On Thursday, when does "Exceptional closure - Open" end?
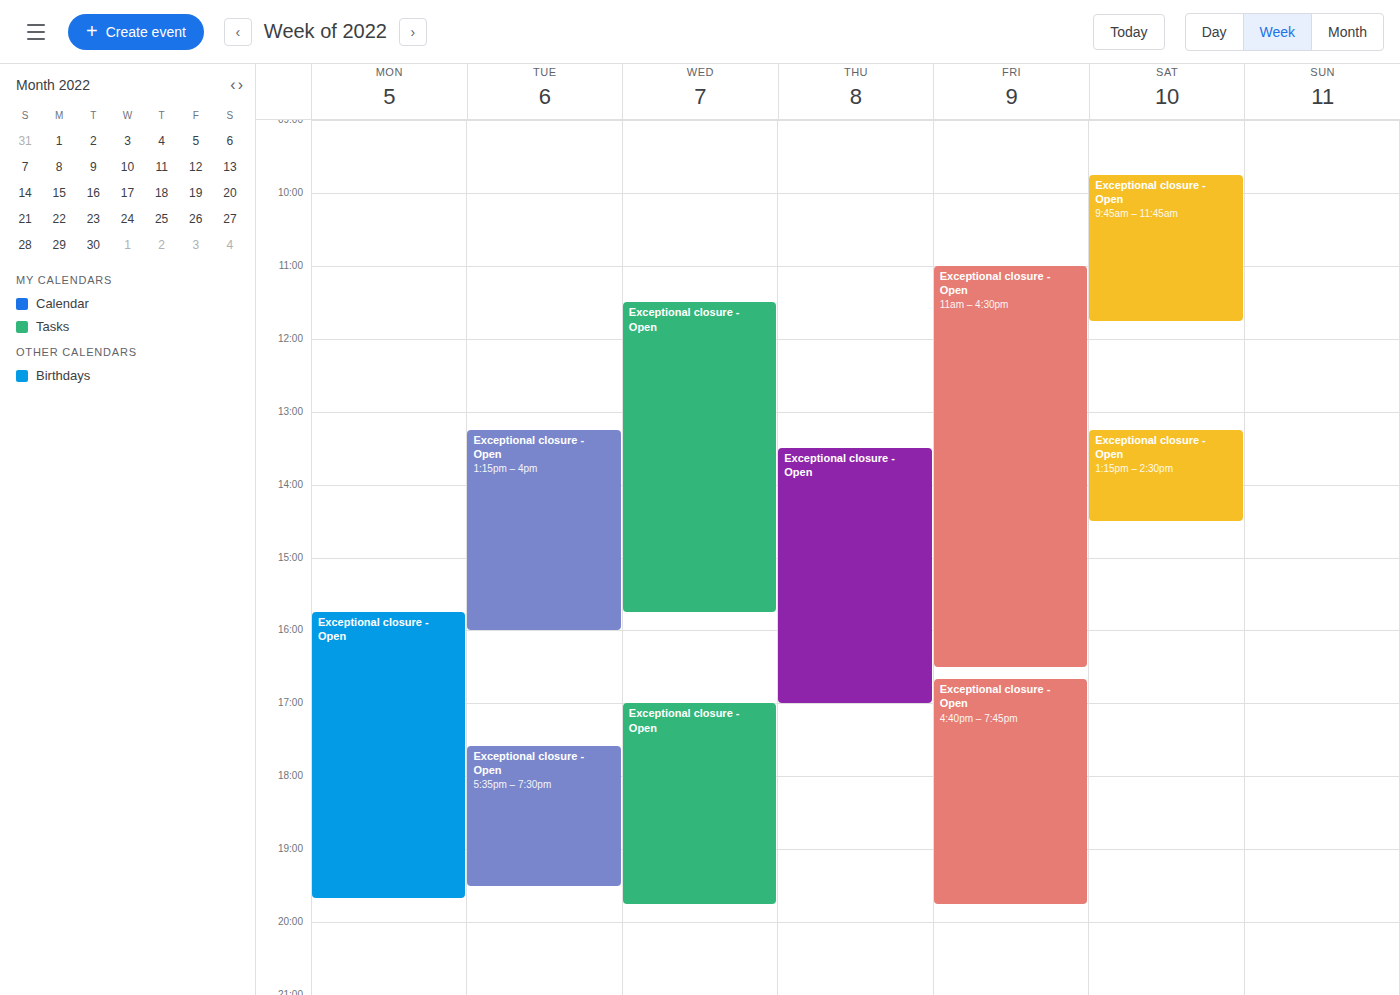
5:00 PM